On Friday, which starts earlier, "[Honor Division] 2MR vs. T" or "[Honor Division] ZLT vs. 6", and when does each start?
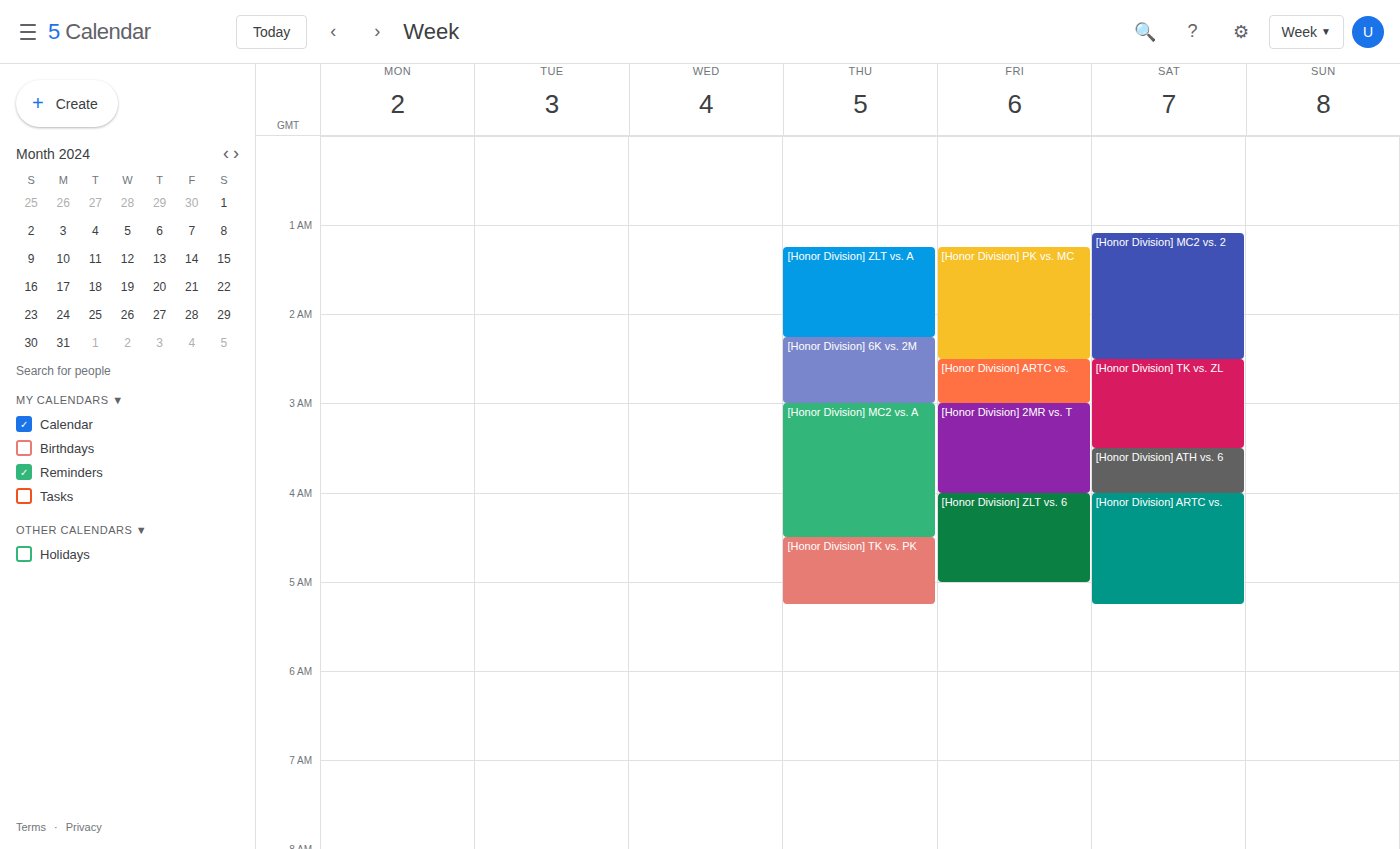
"[Honor Division] 2MR vs. T" 3:00 AM; "[Honor Division] ZLT vs. 6" 4:00 AM.